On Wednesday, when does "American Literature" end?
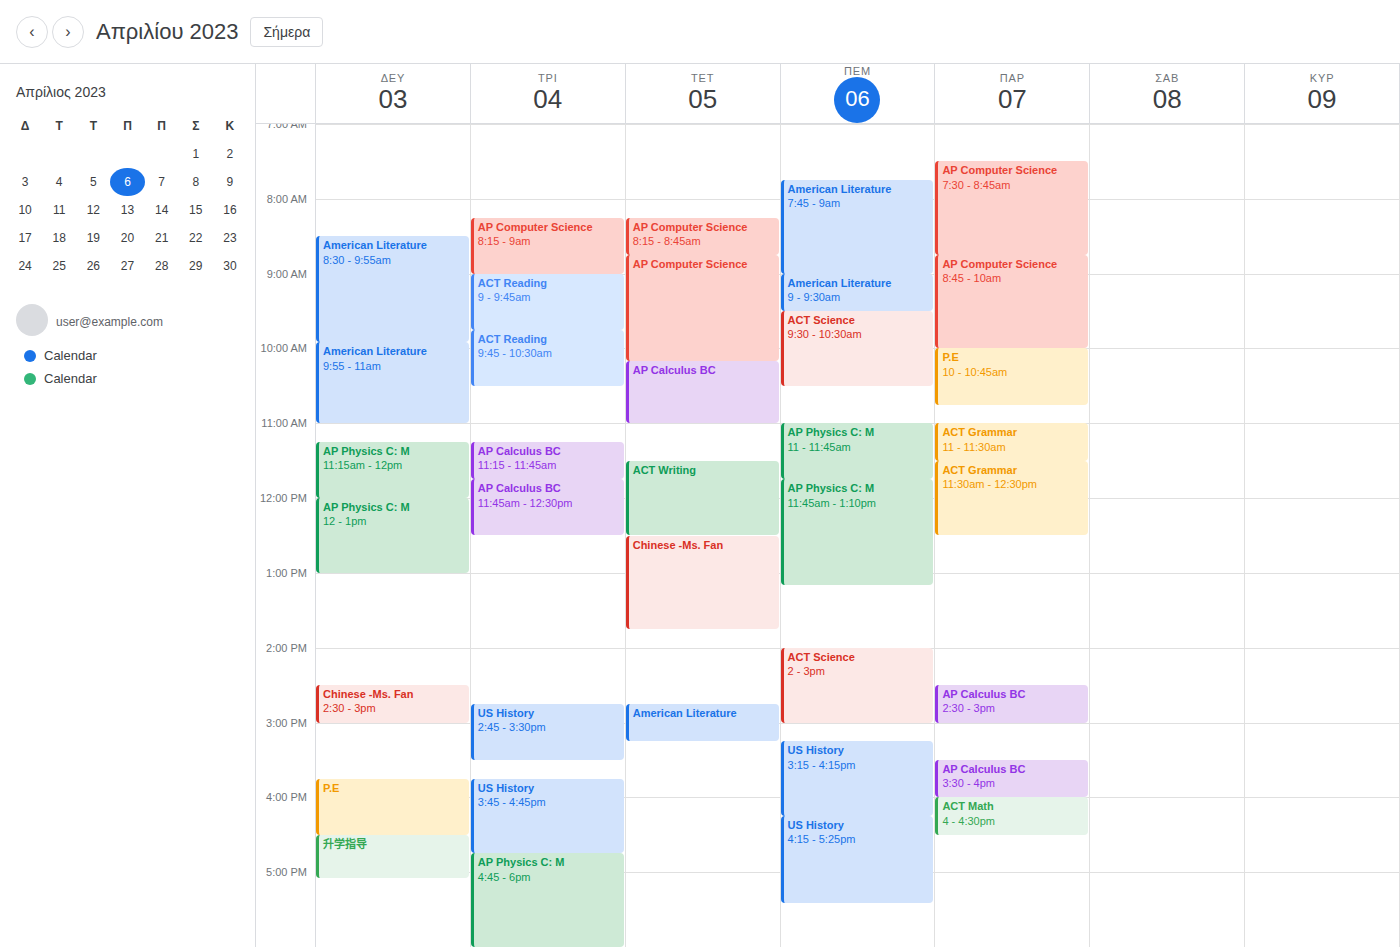
3:15 PM